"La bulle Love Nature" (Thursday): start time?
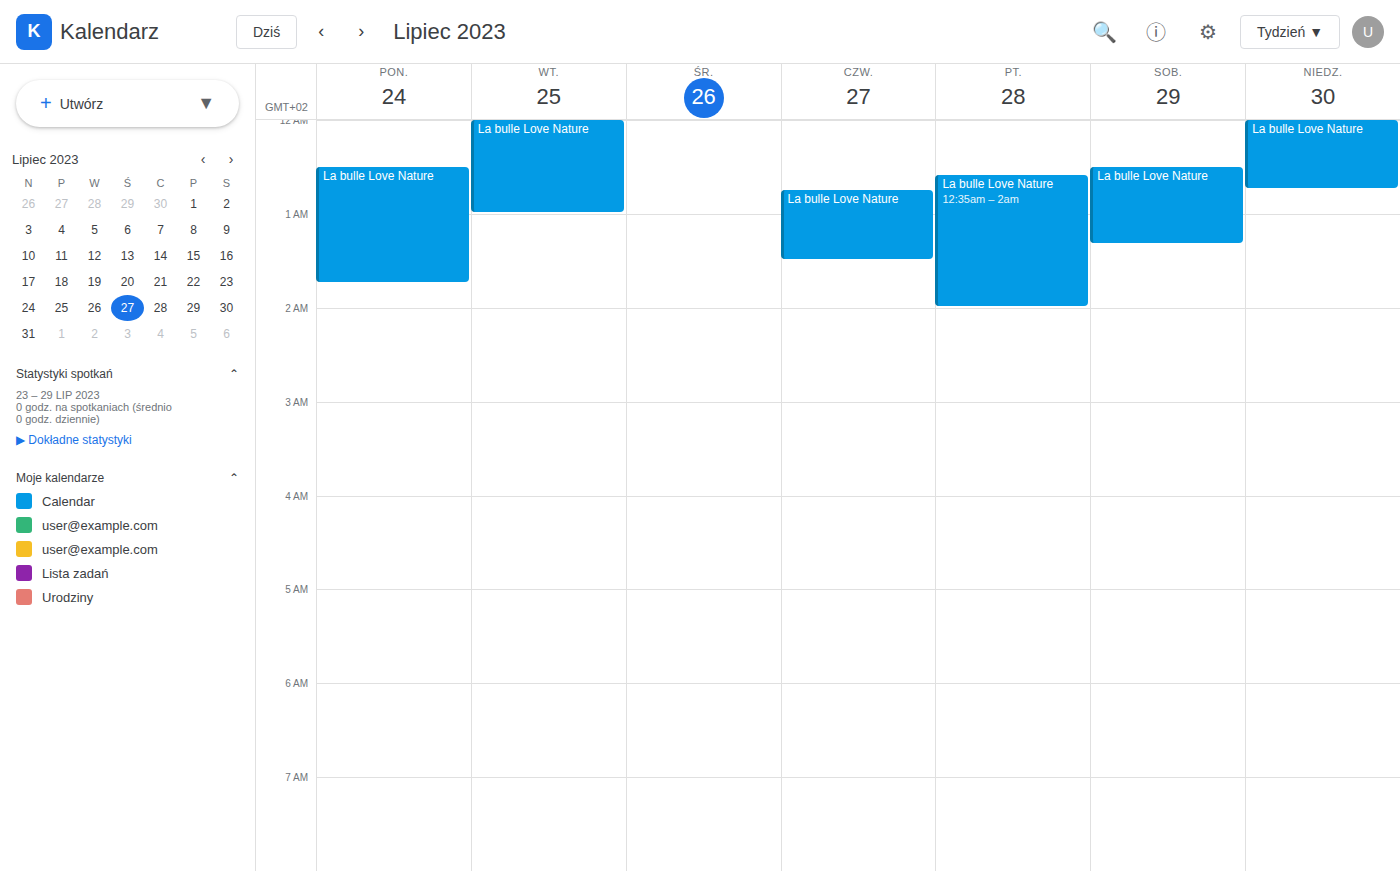
00:45